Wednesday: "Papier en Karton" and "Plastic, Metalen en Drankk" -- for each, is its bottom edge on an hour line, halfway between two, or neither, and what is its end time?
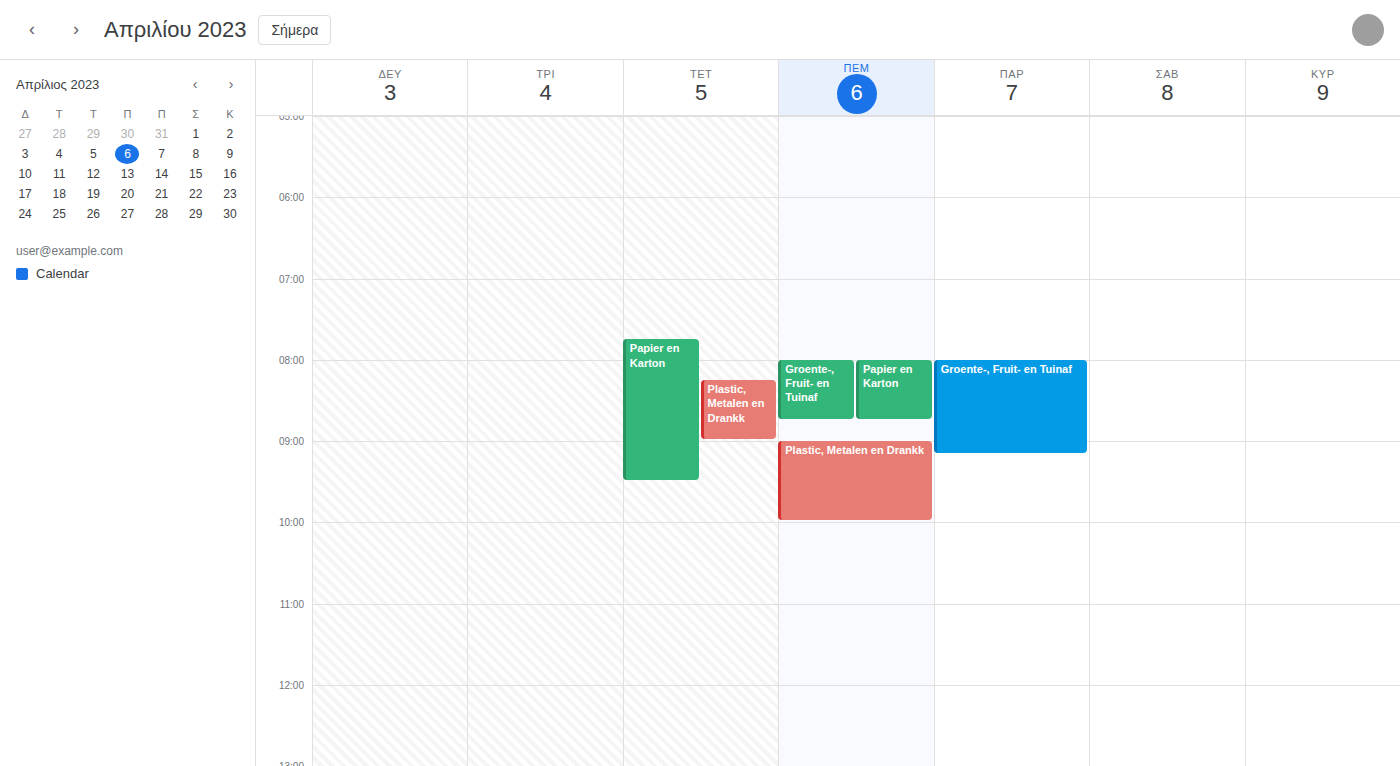
"Papier en Karton": 9:30 AM, halfway between the 9 AM and 10 AM lines. "Plastic, Metalen en Drankk": 9:00 AM, exactly on the 9 AM line.